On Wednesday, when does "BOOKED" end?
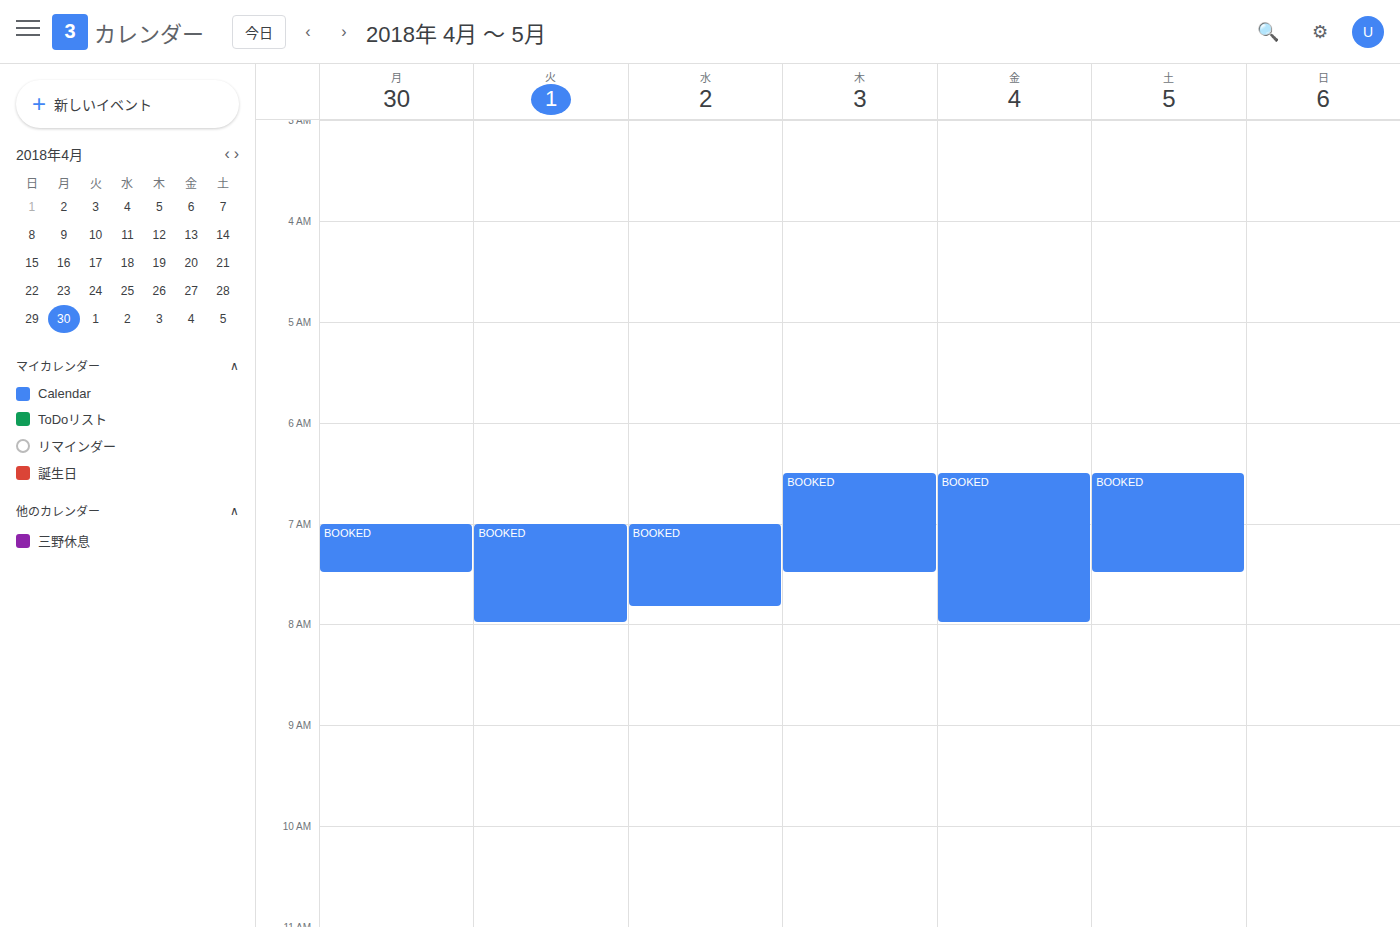
07:50